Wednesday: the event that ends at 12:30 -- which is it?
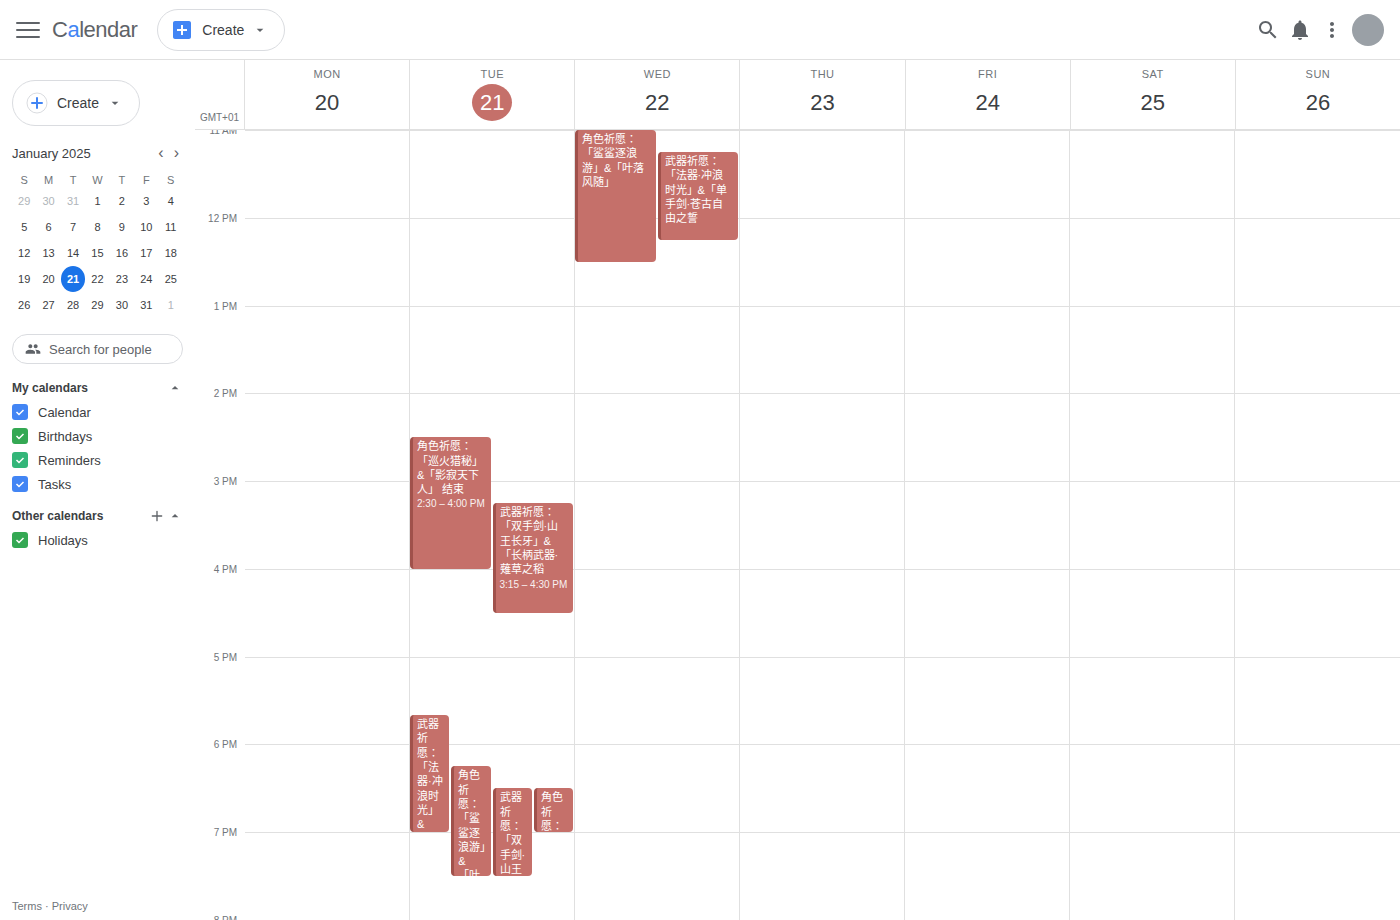
"角色祈愿：「鲨鲨逐浪游」&「叶落风随」"